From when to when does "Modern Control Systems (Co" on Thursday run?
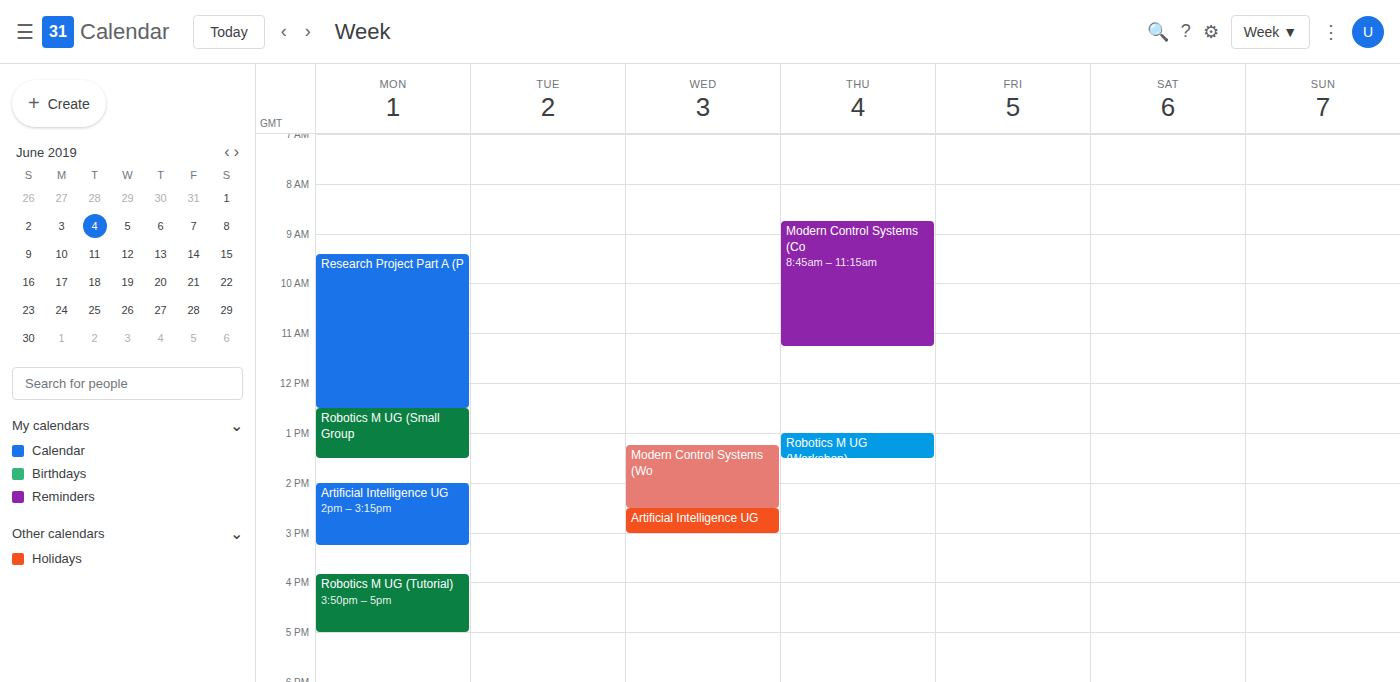
8:45 AM to 11:15 AM